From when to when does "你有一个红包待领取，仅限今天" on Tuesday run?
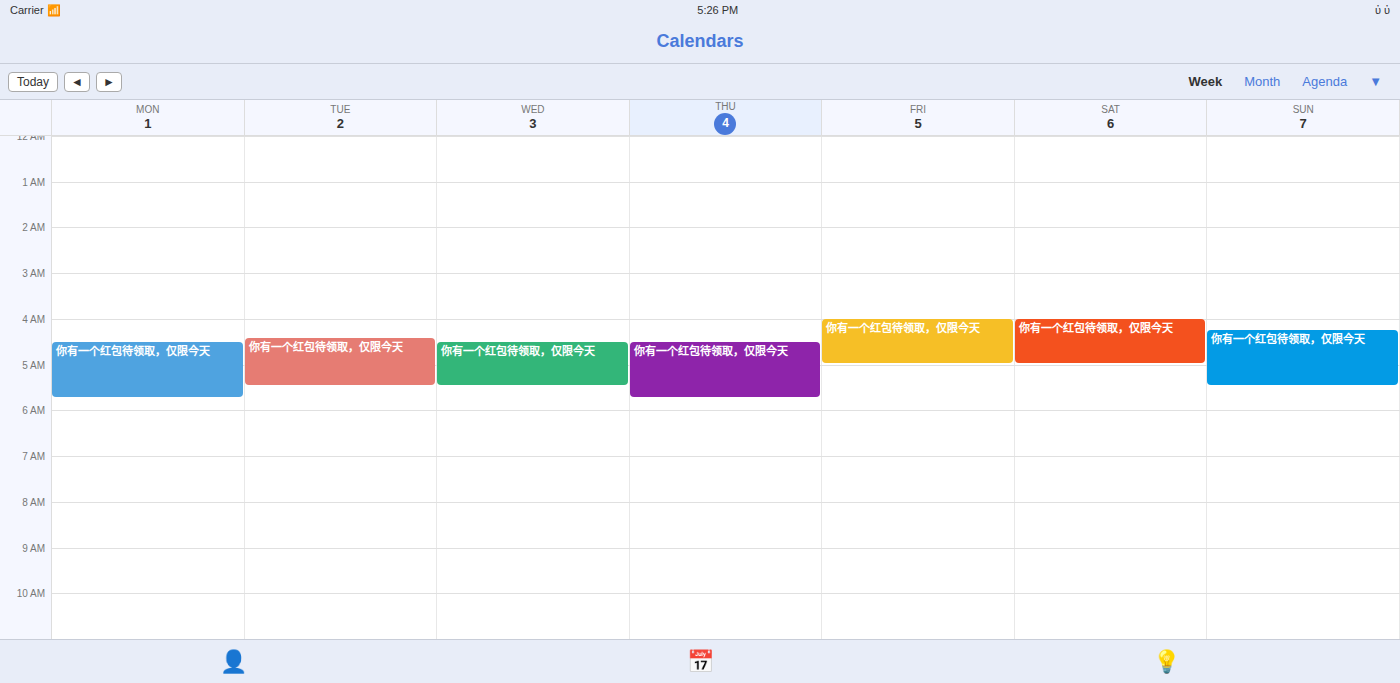
4:25 AM to 5:30 AM